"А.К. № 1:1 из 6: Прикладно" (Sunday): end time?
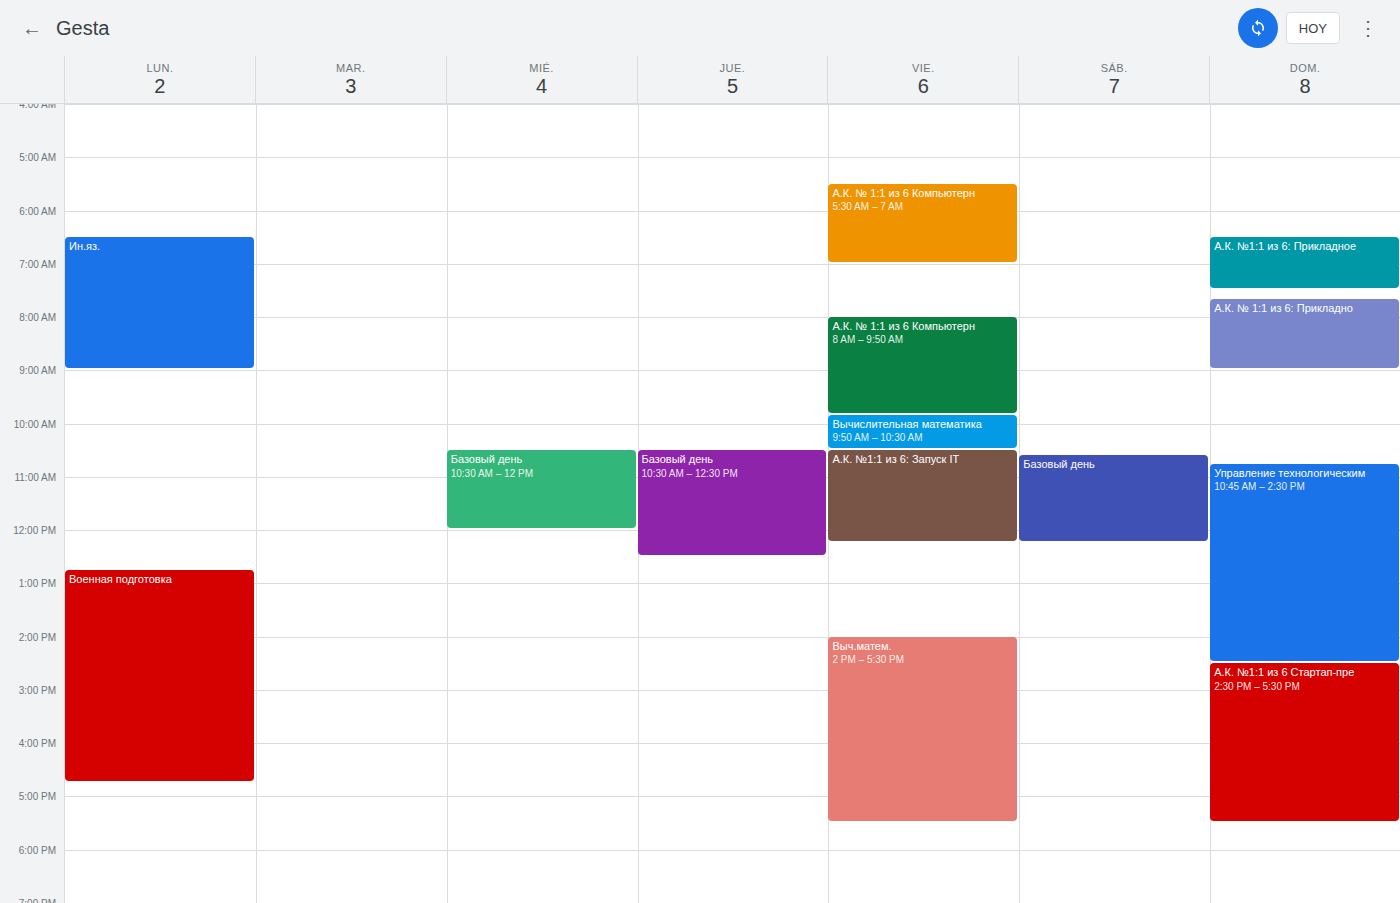
09:00